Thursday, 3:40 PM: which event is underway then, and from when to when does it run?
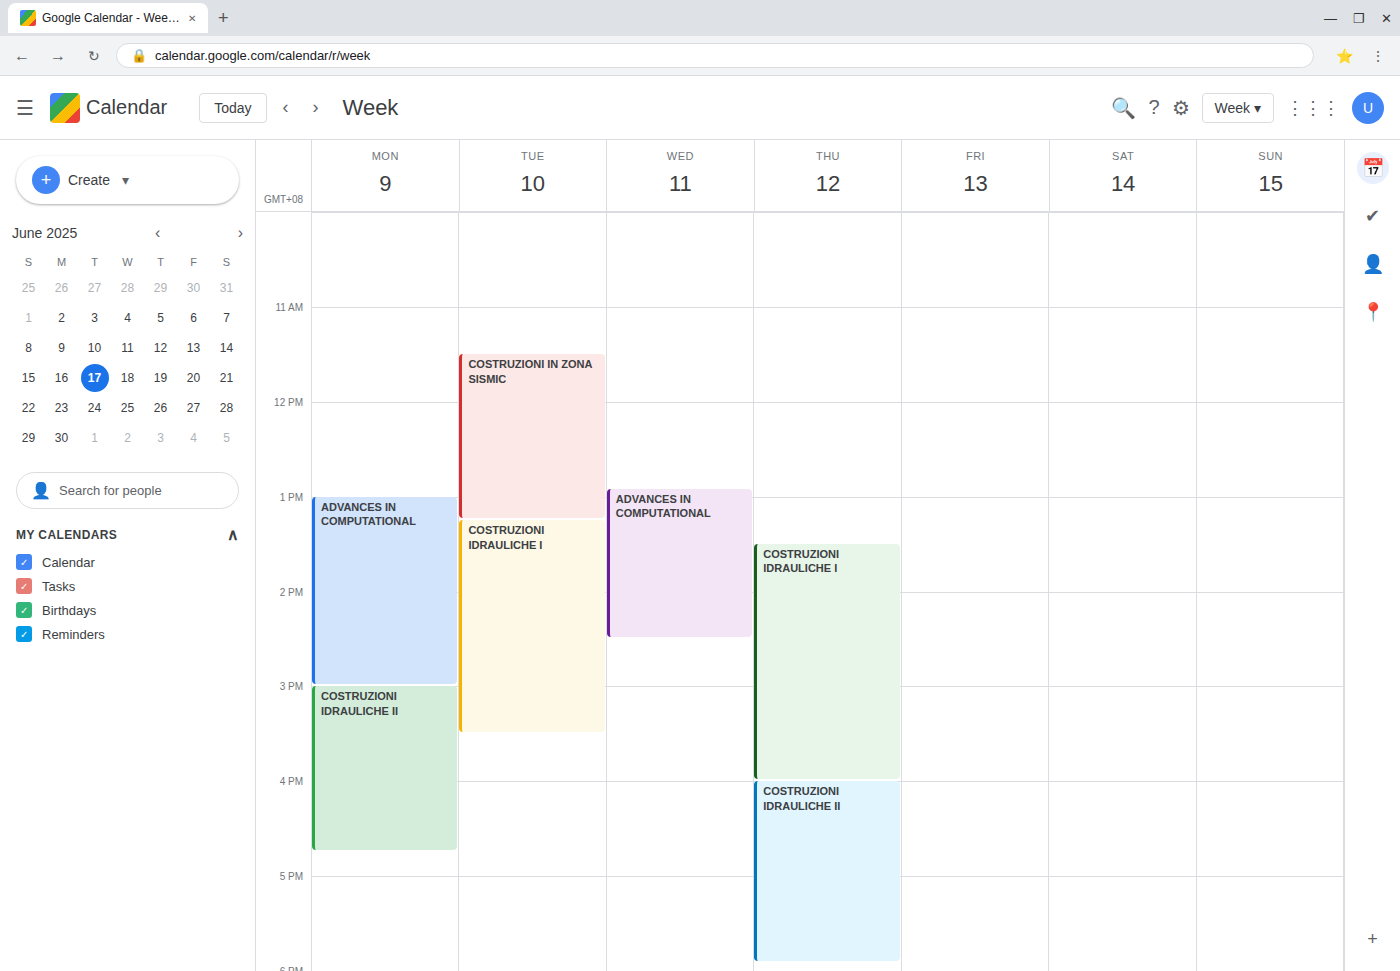
"COSTRUZIONI IDRAULICHE I", 1:30 PM to 4:00 PM